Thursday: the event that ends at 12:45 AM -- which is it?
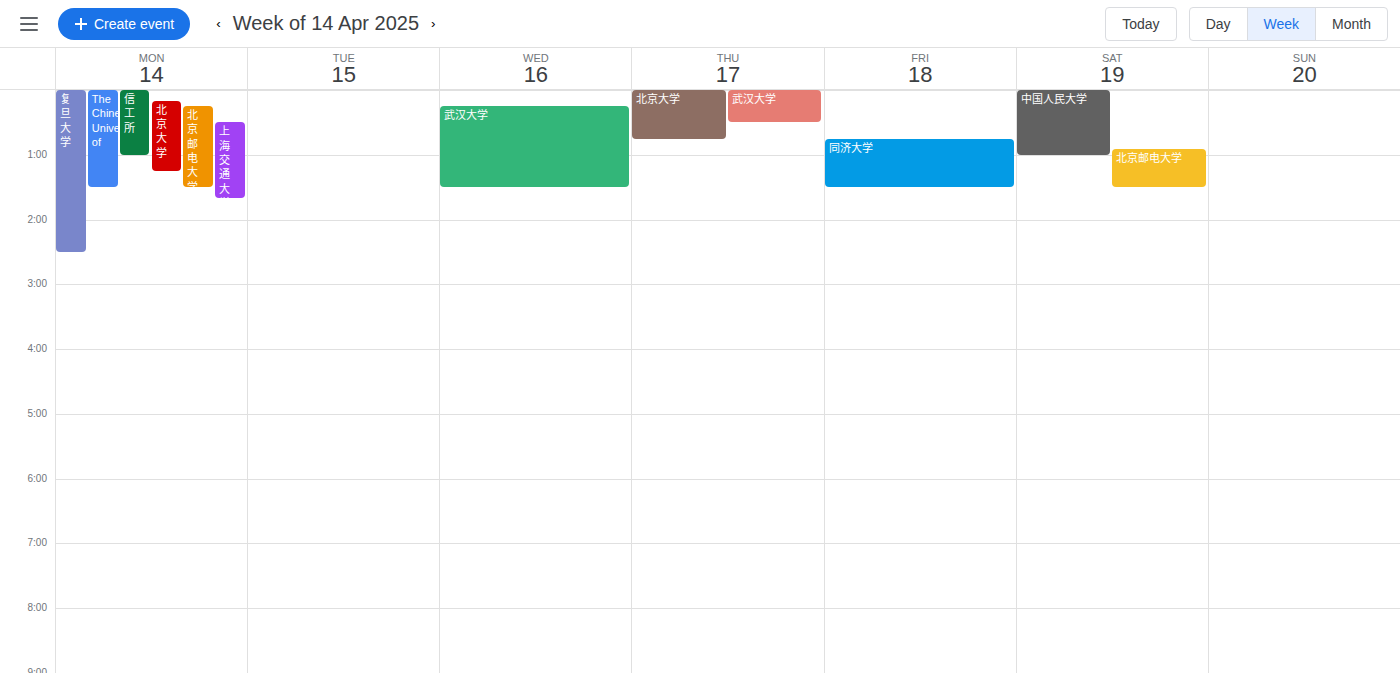
"北京大学"